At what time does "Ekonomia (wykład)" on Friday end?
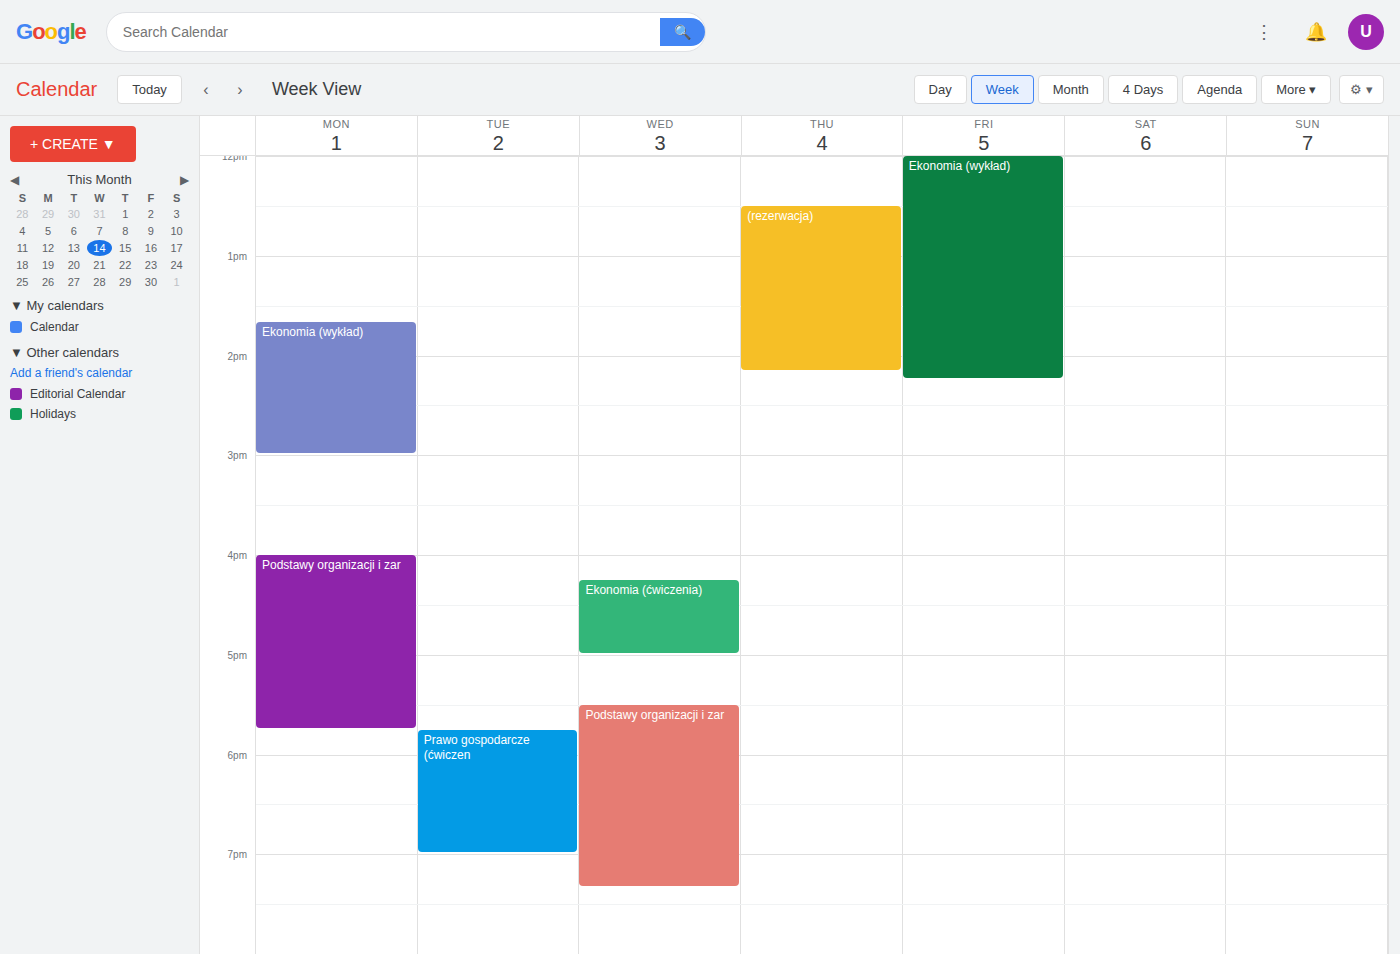
2:15 PM